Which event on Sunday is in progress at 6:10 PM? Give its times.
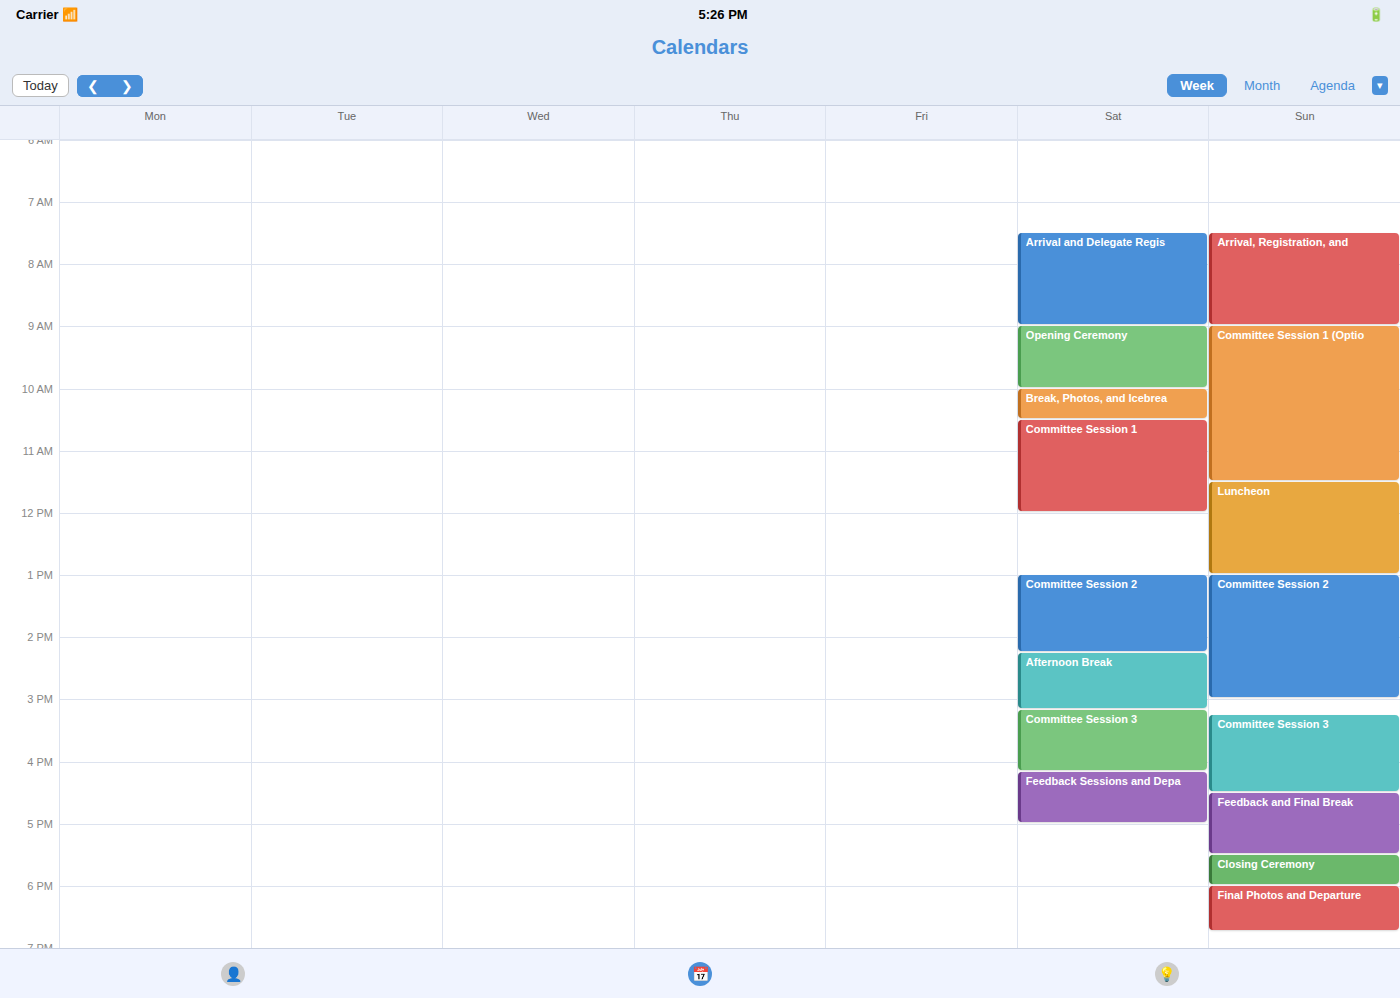
"Final Photos and Departure", 6:00 PM to 6:45 PM